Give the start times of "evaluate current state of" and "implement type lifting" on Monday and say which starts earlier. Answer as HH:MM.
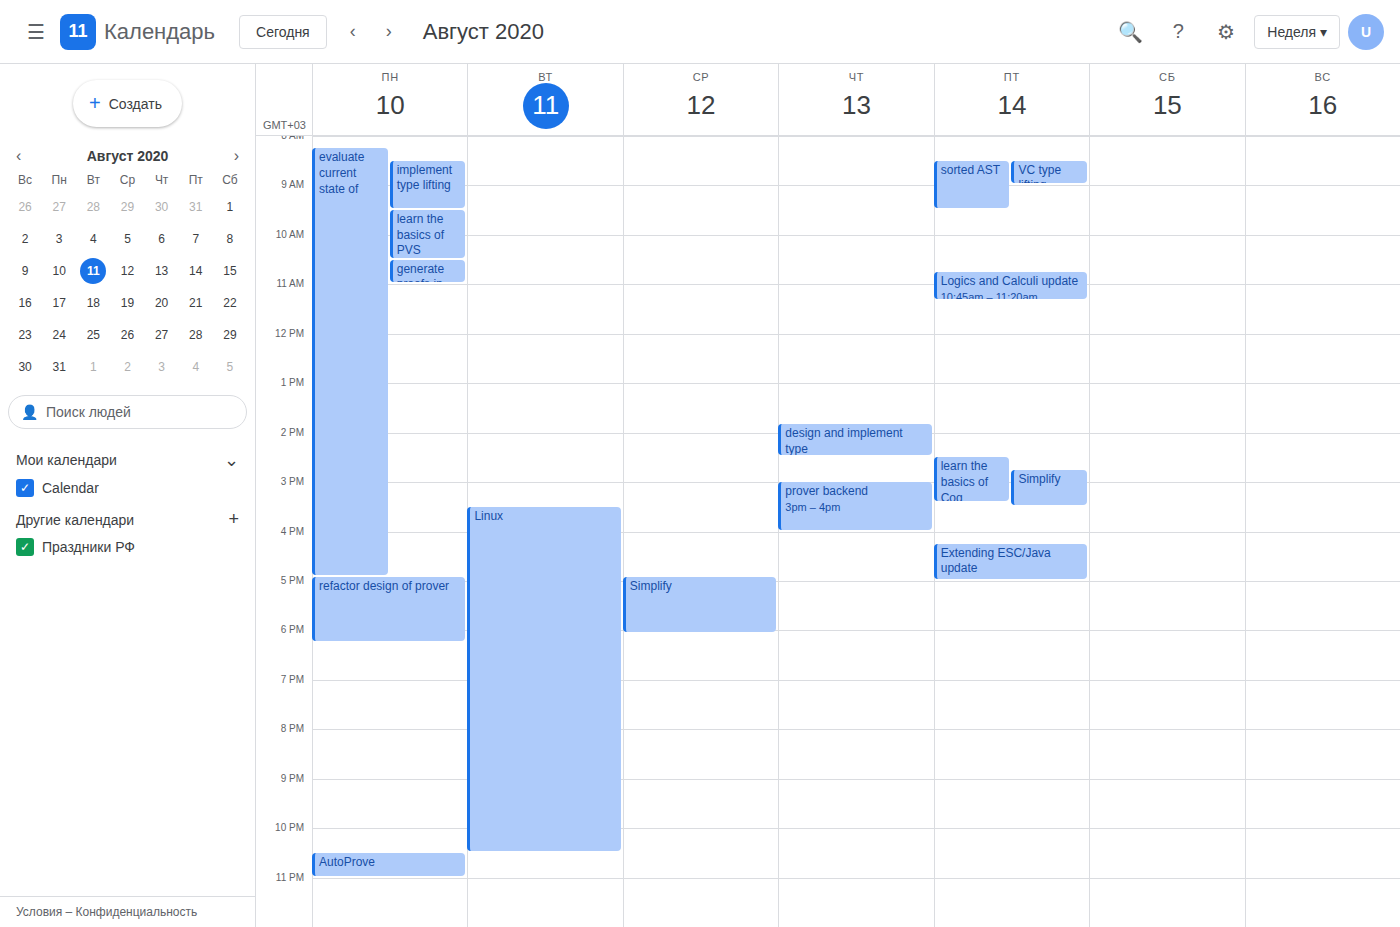
"evaluate current state of" 08:15; "implement type lifting" 08:30.